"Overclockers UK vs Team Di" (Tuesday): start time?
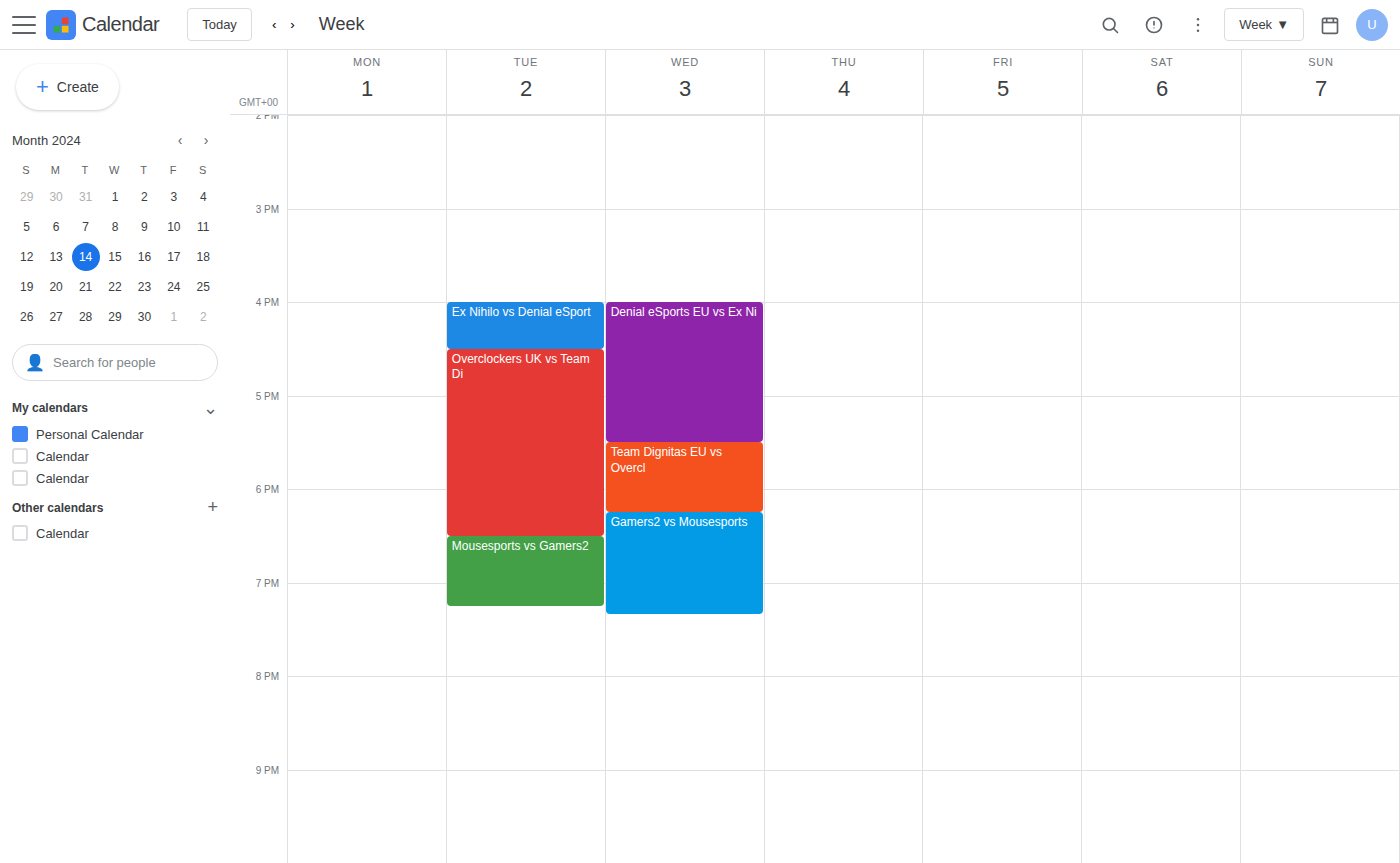
4:30 PM